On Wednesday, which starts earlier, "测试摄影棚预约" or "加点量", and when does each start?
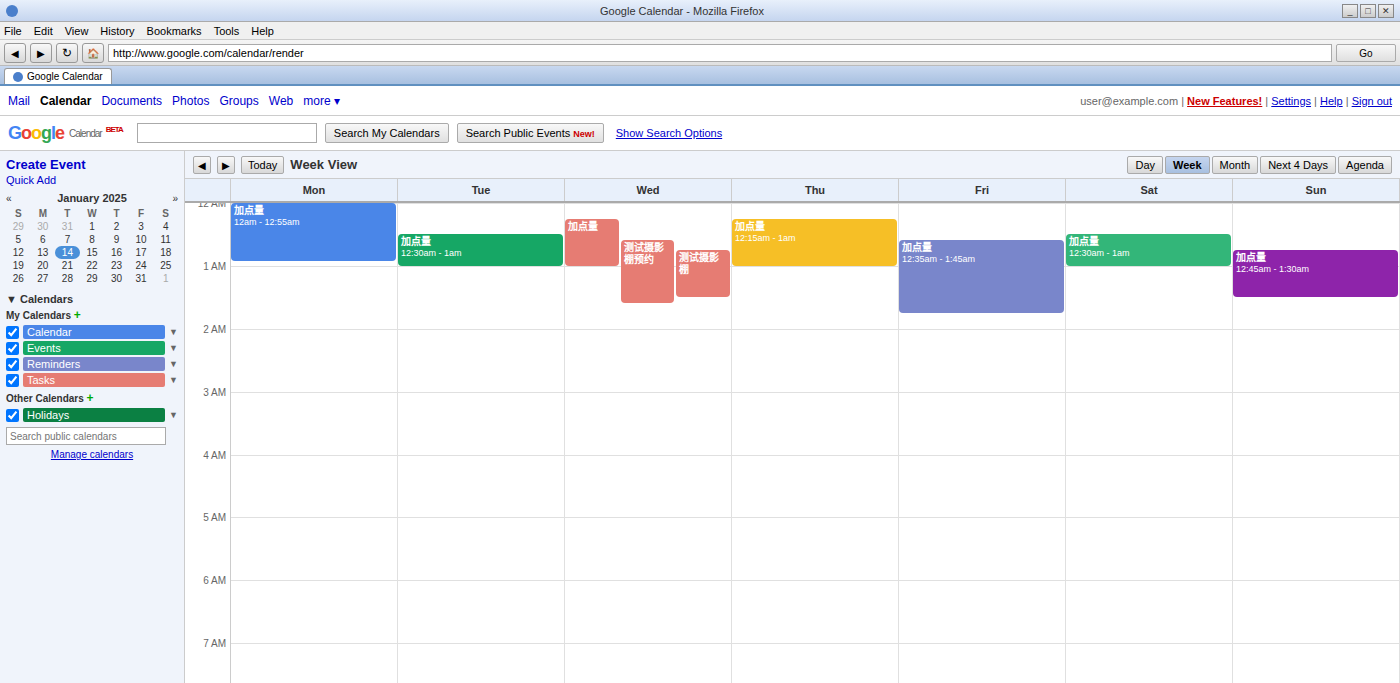
"加点量" 12:15 AM; "测试摄影棚预约" 12:35 AM.